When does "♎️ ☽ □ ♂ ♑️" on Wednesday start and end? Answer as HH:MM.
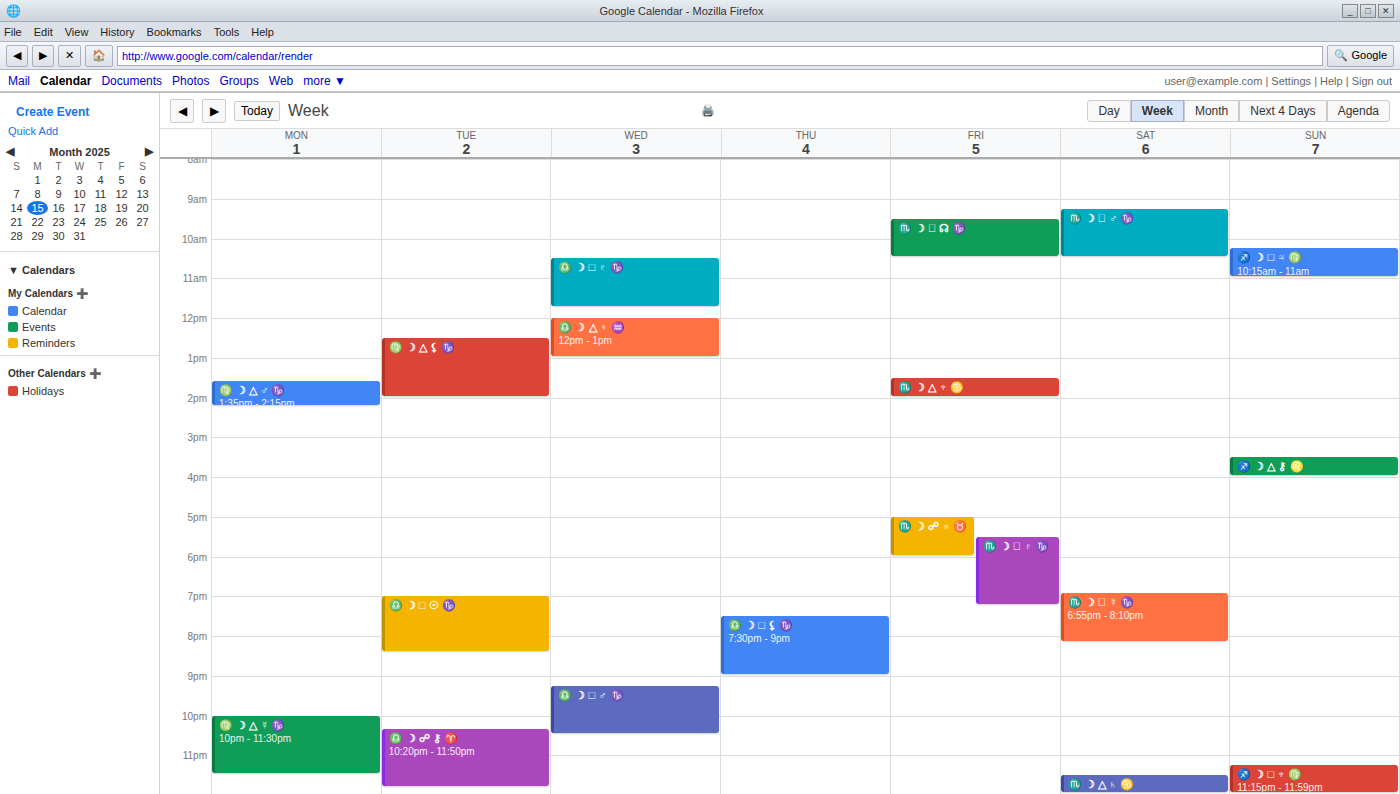
21:15 to 22:30